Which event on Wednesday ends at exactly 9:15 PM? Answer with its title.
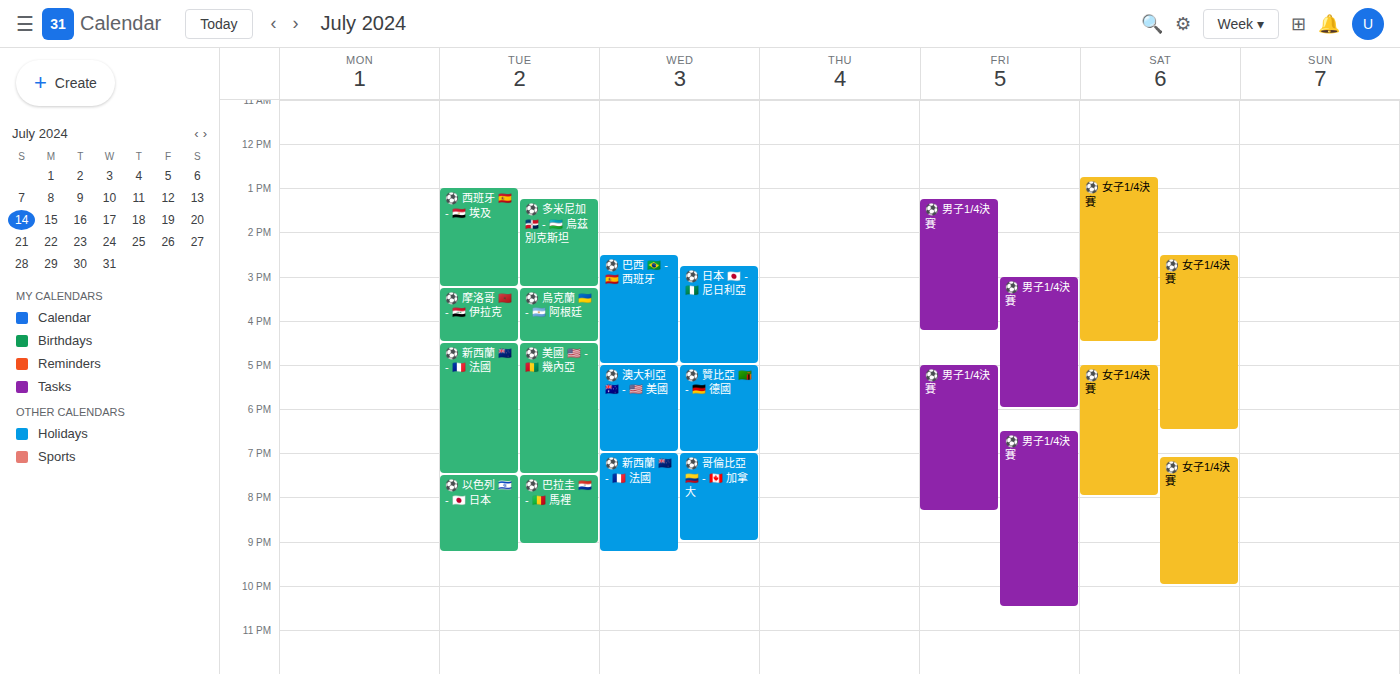
"⚽ 新西蘭 🇳🇿 - 🇫🇷 法國"